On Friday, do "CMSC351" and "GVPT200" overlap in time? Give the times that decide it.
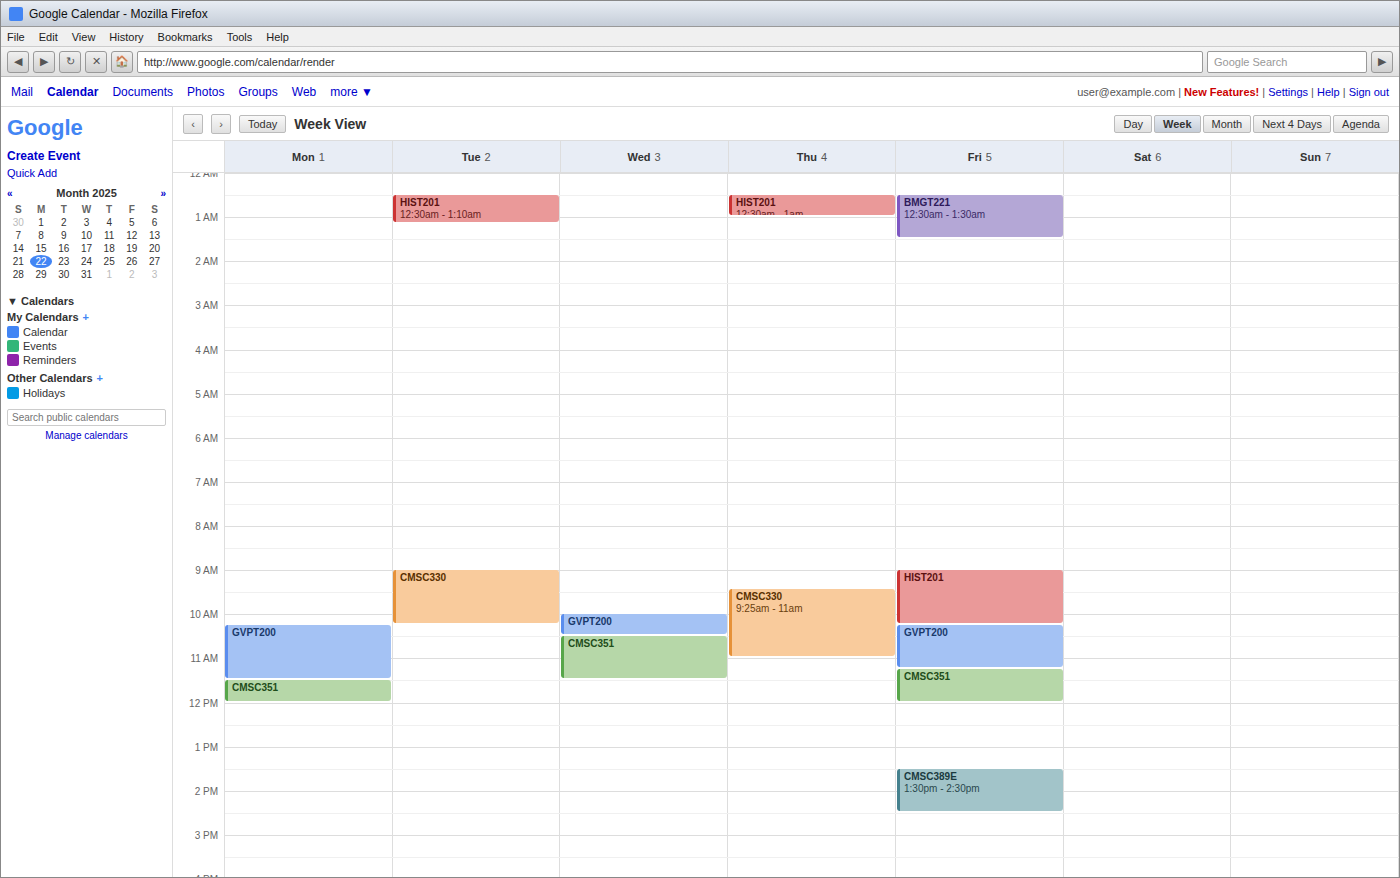
"GVPT200" ends at 11:15, exactly when "CMSC351" starts -- they touch but do not overlap.